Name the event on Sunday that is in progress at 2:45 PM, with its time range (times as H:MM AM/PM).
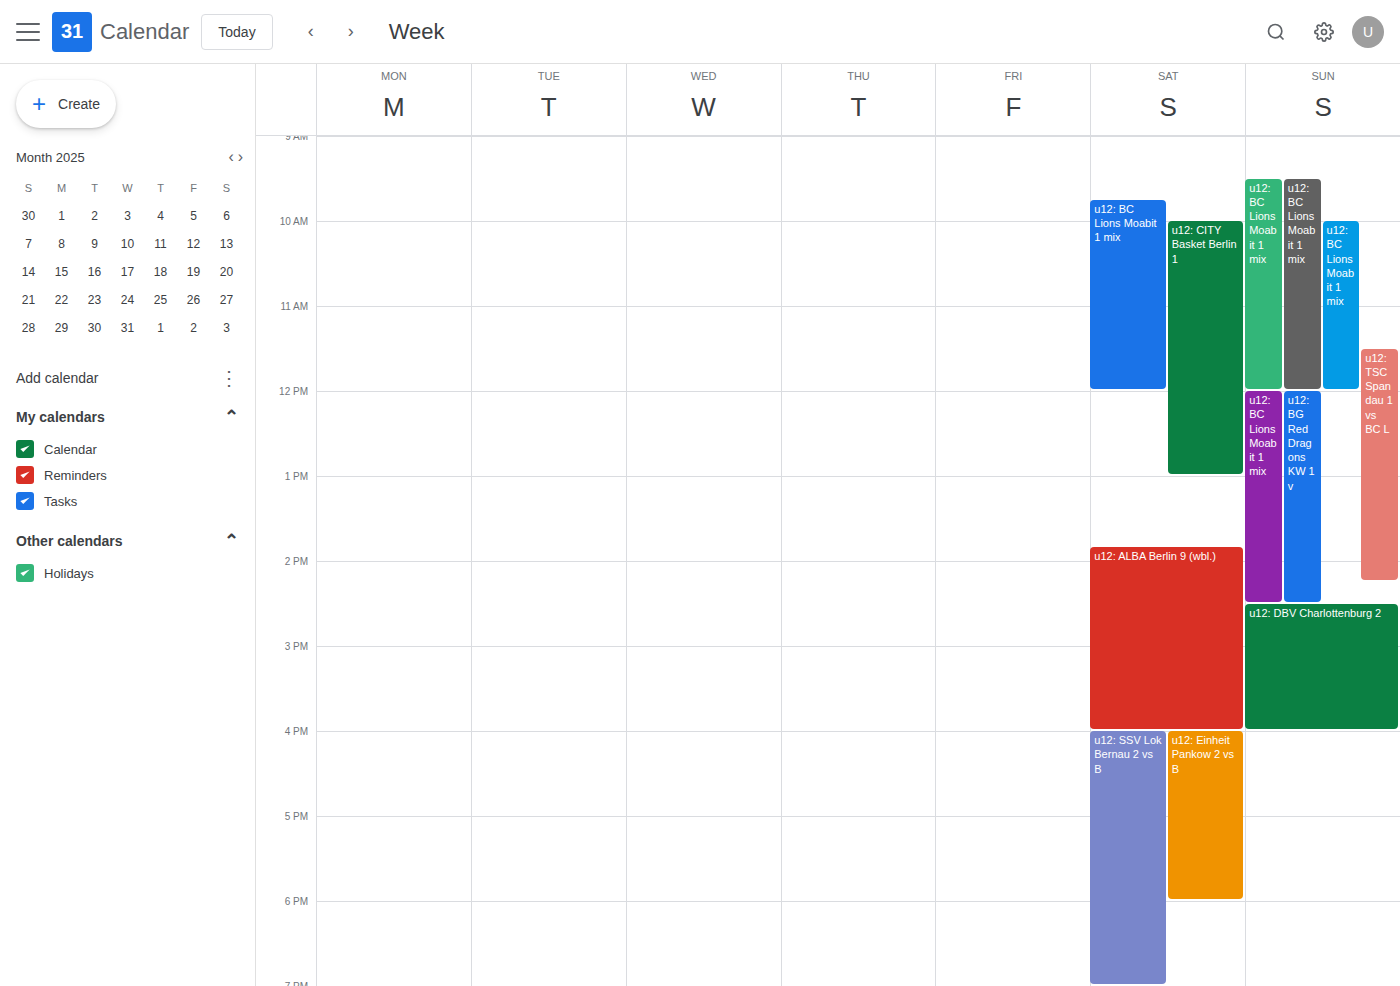
"u12: DBV Charlottenburg 2", 2:30 PM to 4:00 PM